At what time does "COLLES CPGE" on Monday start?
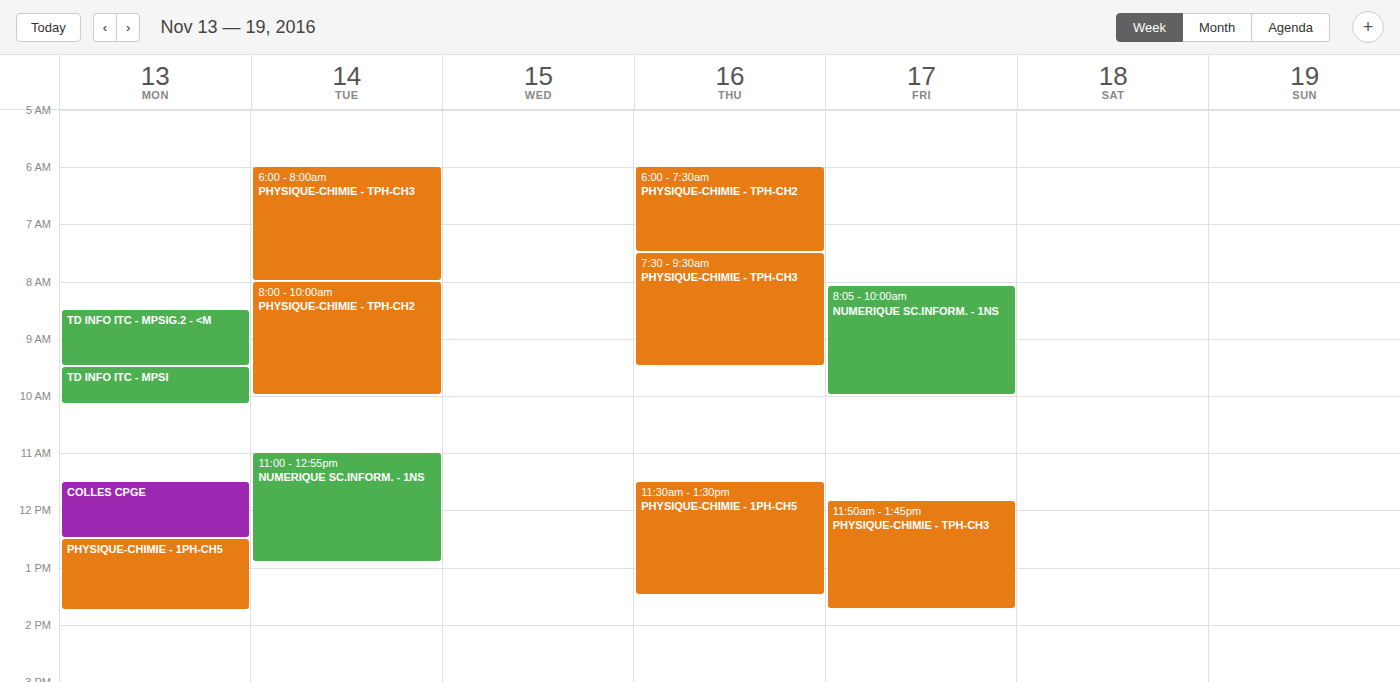
11:30 AM